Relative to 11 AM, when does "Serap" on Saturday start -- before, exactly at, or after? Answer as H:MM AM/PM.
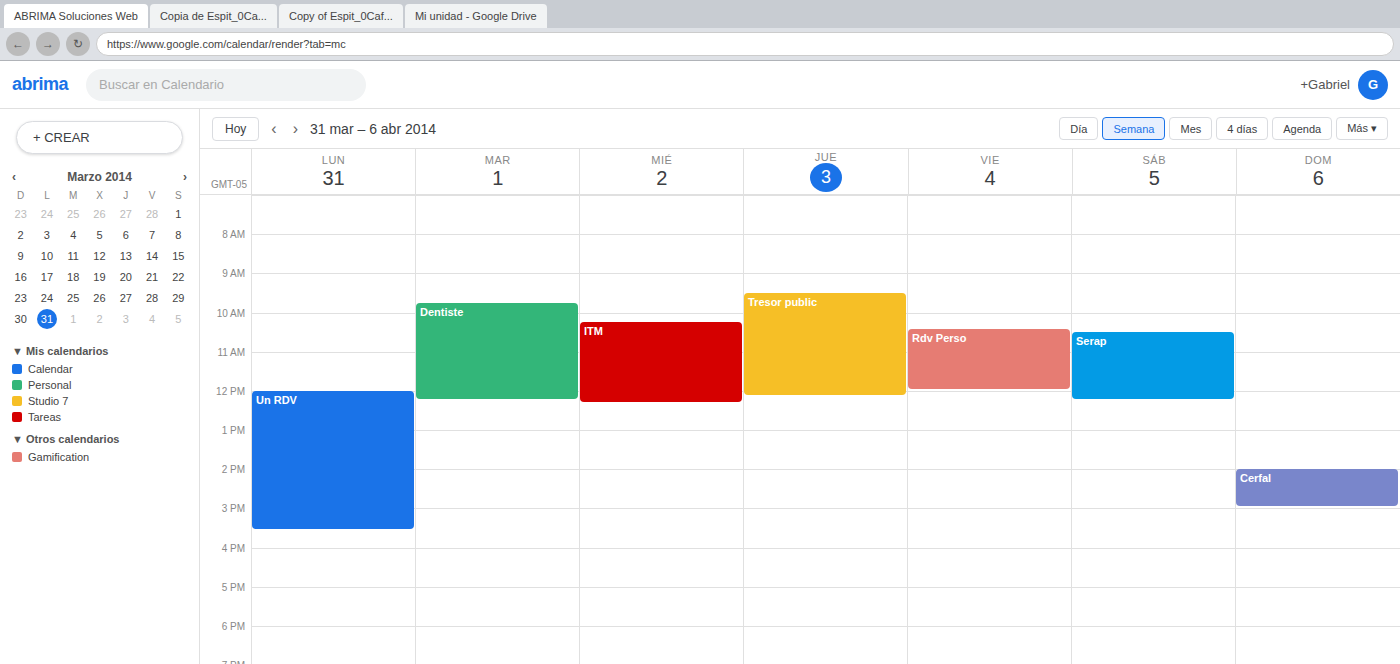
10:30 AM -- before 11 AM, 30 minutes above the 11 AM line.